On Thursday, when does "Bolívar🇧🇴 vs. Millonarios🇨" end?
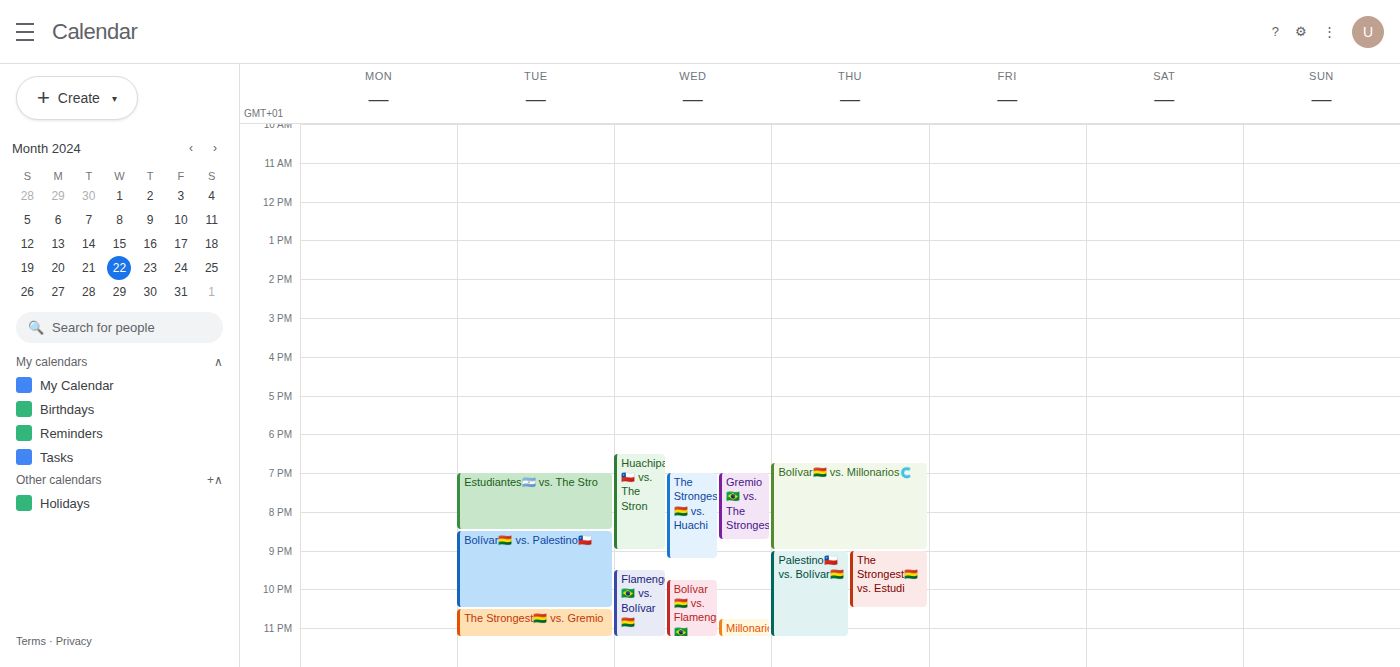
9:00 PM